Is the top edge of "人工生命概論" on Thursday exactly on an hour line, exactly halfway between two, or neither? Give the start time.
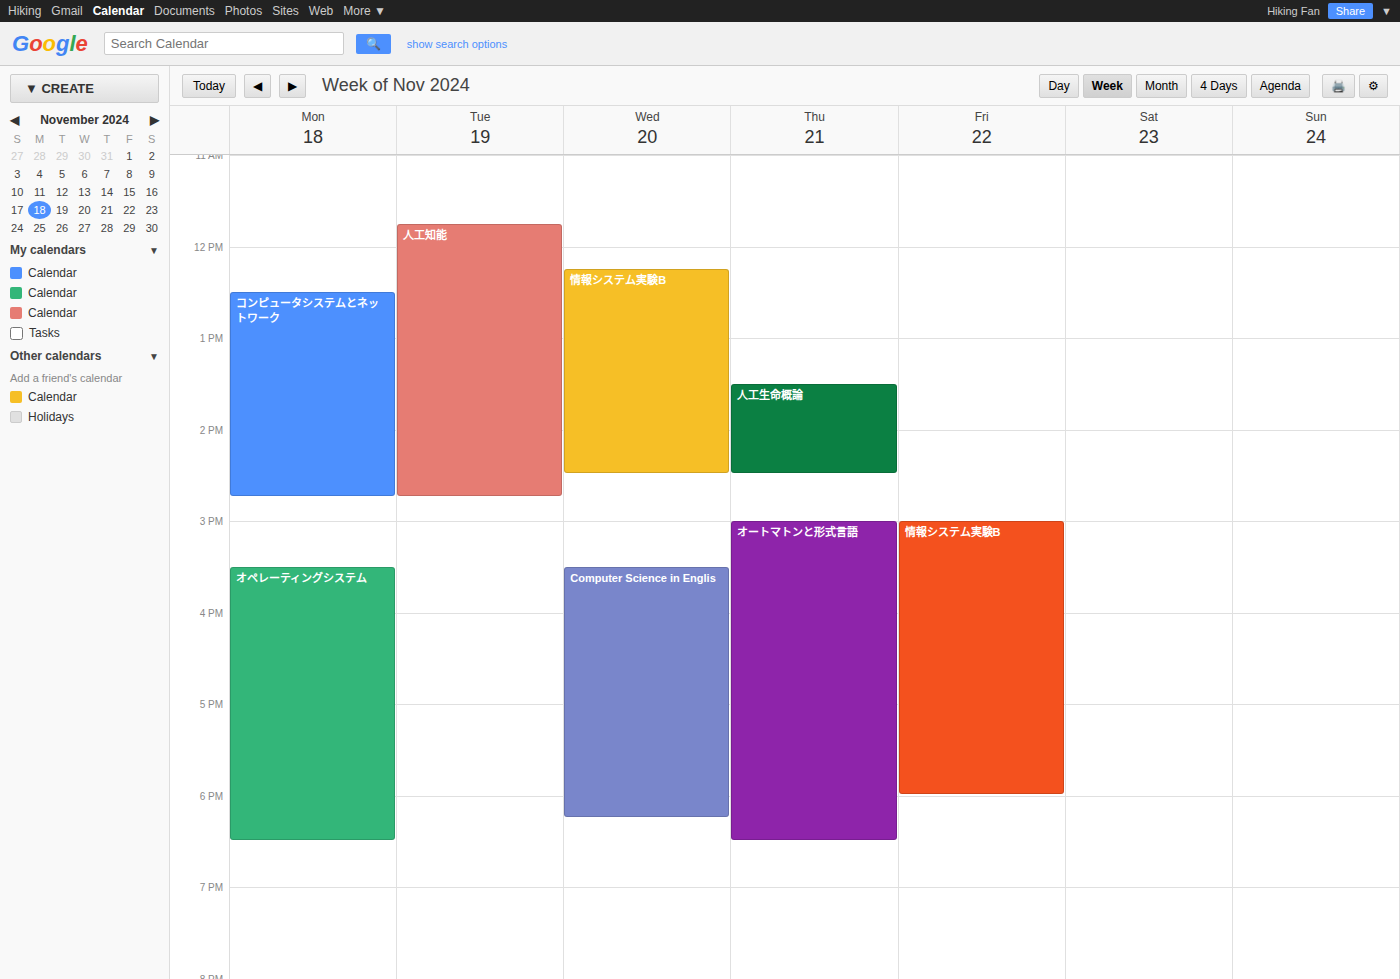
1:30 PM -- halfway between the 1 PM and 2 PM lines.